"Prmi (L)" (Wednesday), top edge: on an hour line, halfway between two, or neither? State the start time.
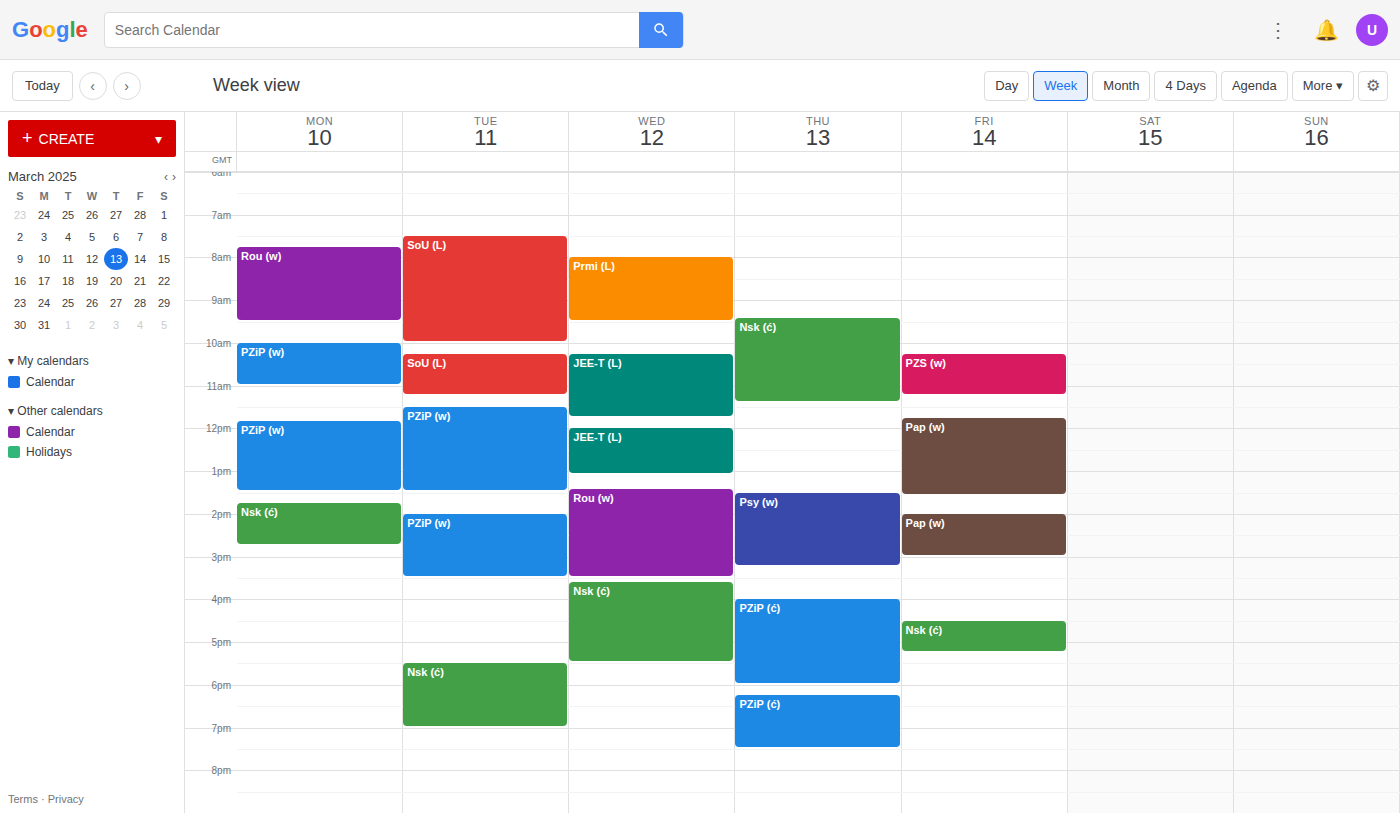
8:00 AM -- exactly on the 8 AM line.